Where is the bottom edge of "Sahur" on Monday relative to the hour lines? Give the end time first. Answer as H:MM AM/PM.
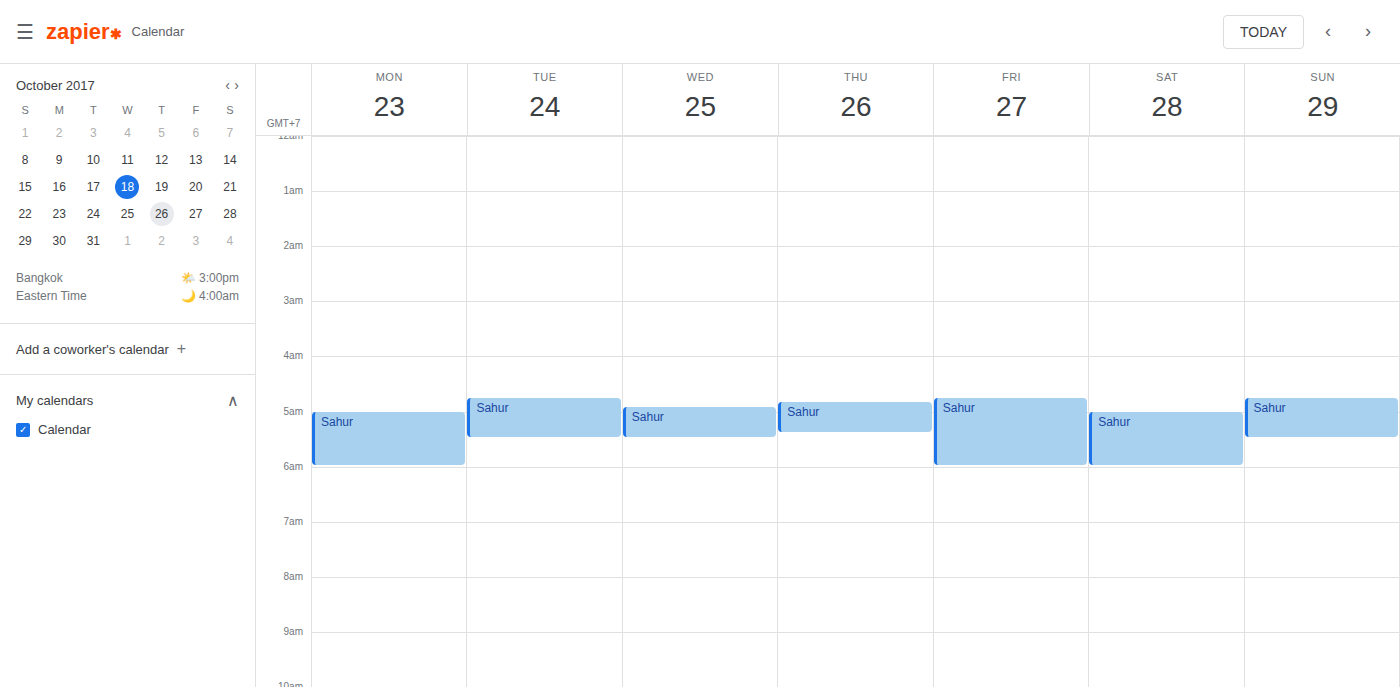
6:00 AM -- exactly on the 6 AM line.